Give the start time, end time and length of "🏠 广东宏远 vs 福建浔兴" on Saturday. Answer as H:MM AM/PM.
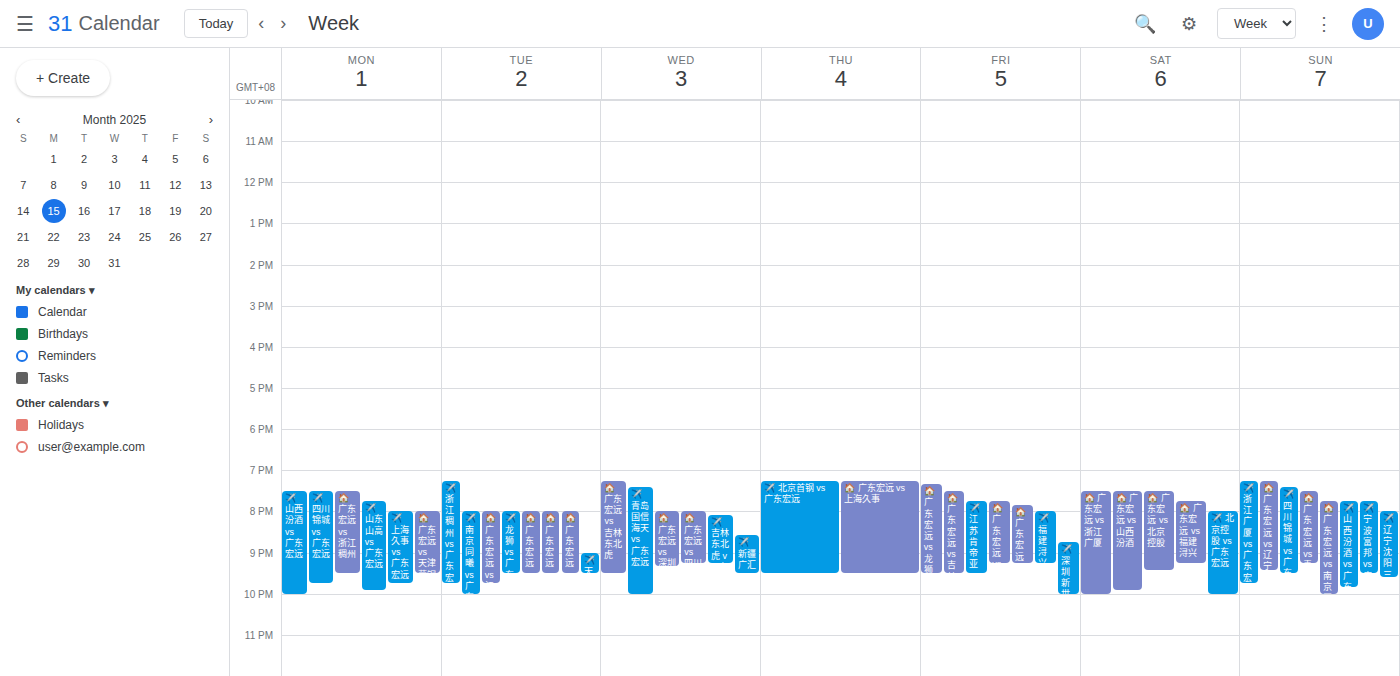
7:45 PM to 9:15 PM, 1 hour 30 minutes